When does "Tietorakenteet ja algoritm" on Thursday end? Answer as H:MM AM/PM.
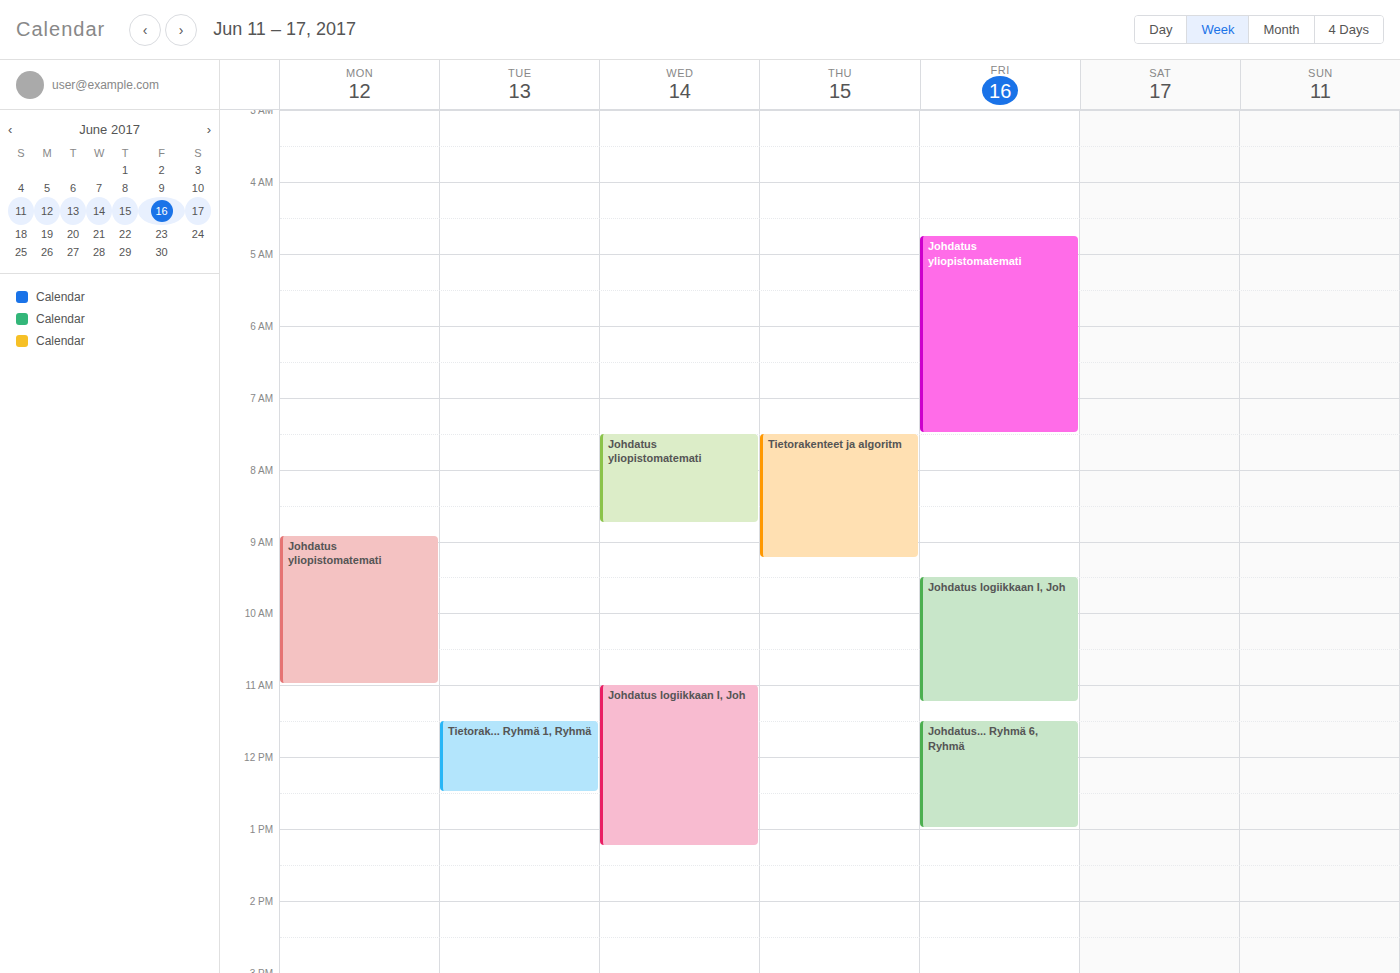
9:15 AM